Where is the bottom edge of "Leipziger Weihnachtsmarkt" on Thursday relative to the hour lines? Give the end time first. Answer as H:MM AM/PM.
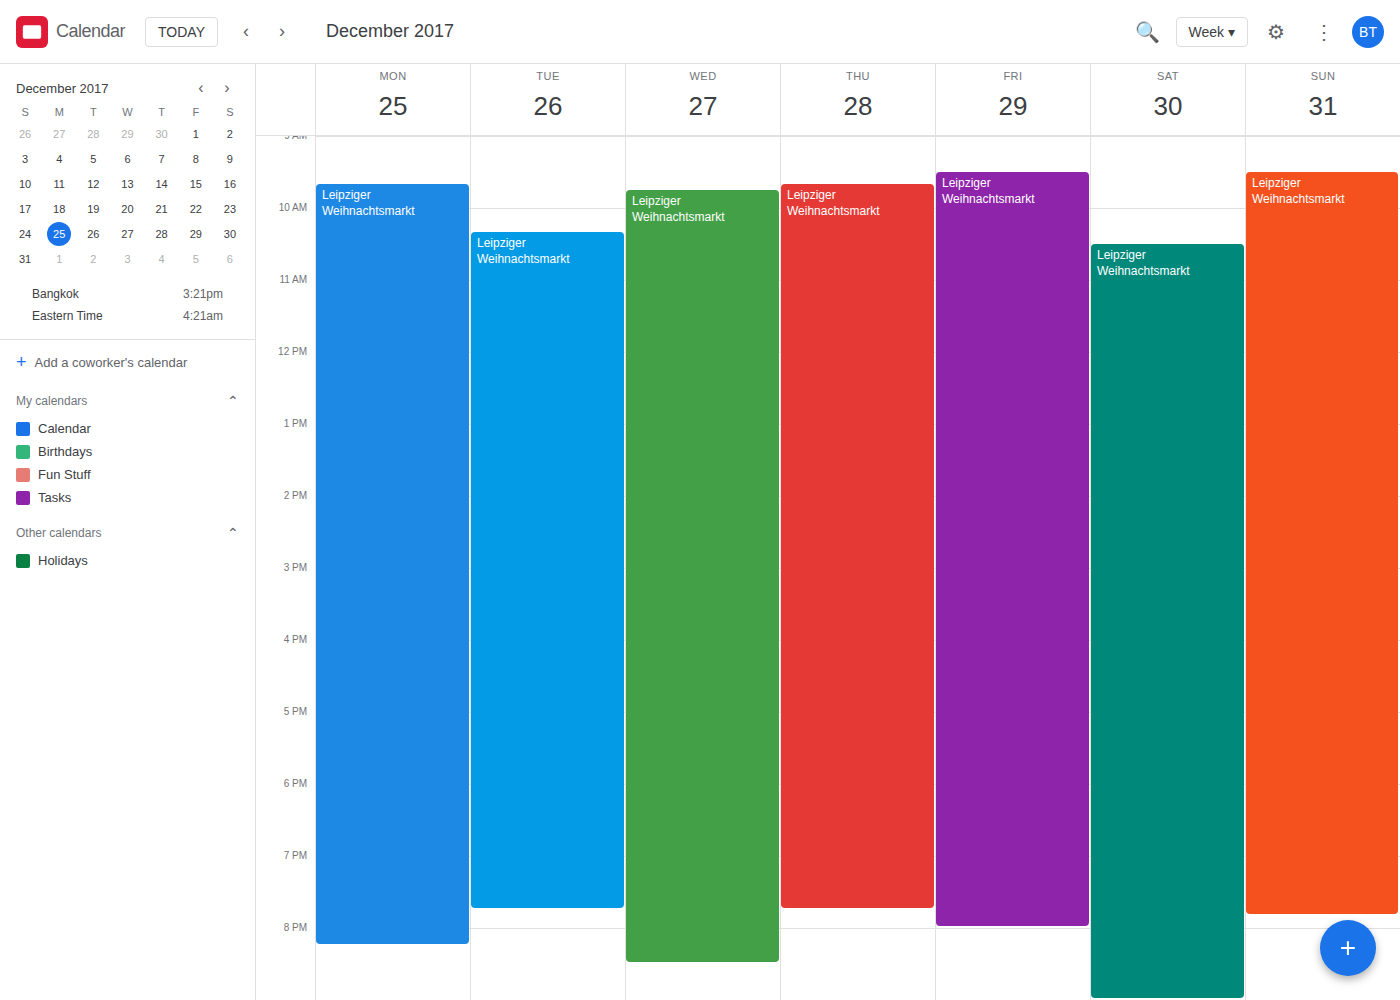
7:45 PM -- neither: three quarters of the way from the 7 PM line to the 8 PM line.